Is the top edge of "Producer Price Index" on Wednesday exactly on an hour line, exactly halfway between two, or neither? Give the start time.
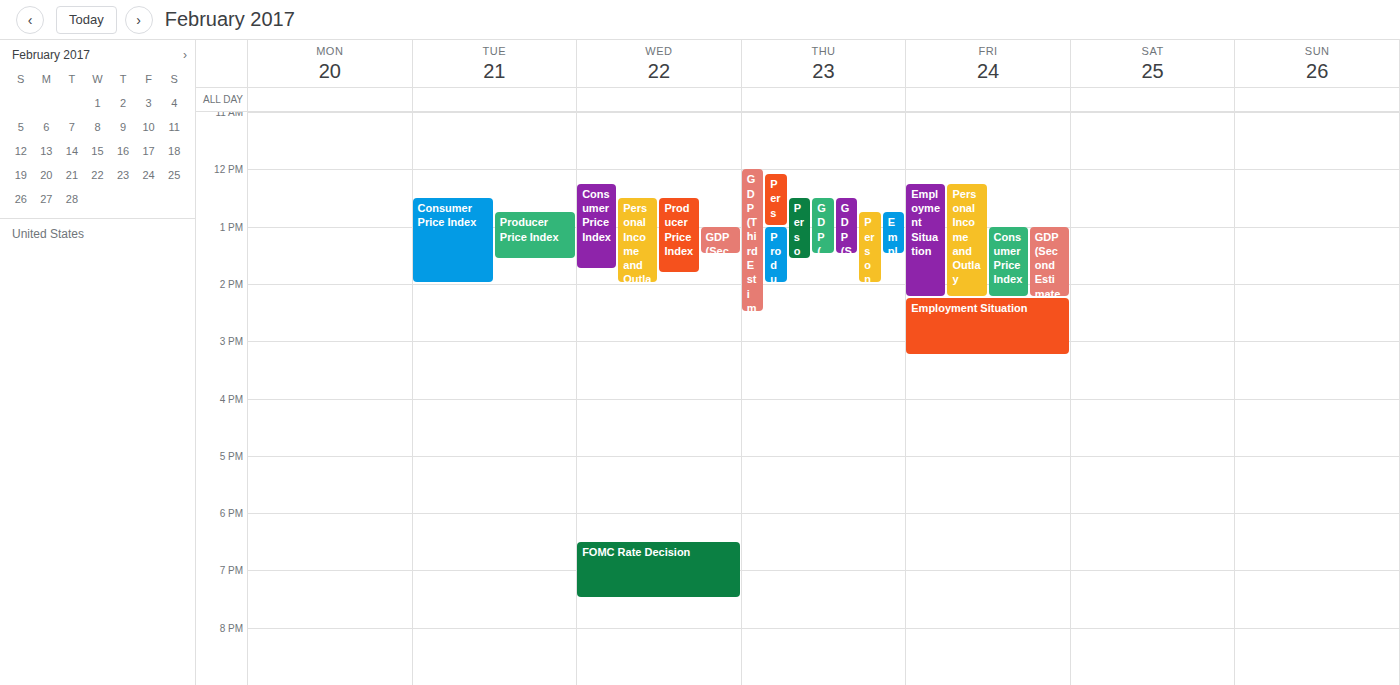
12:30 PM -- halfway between the 12 PM and 1 PM lines.